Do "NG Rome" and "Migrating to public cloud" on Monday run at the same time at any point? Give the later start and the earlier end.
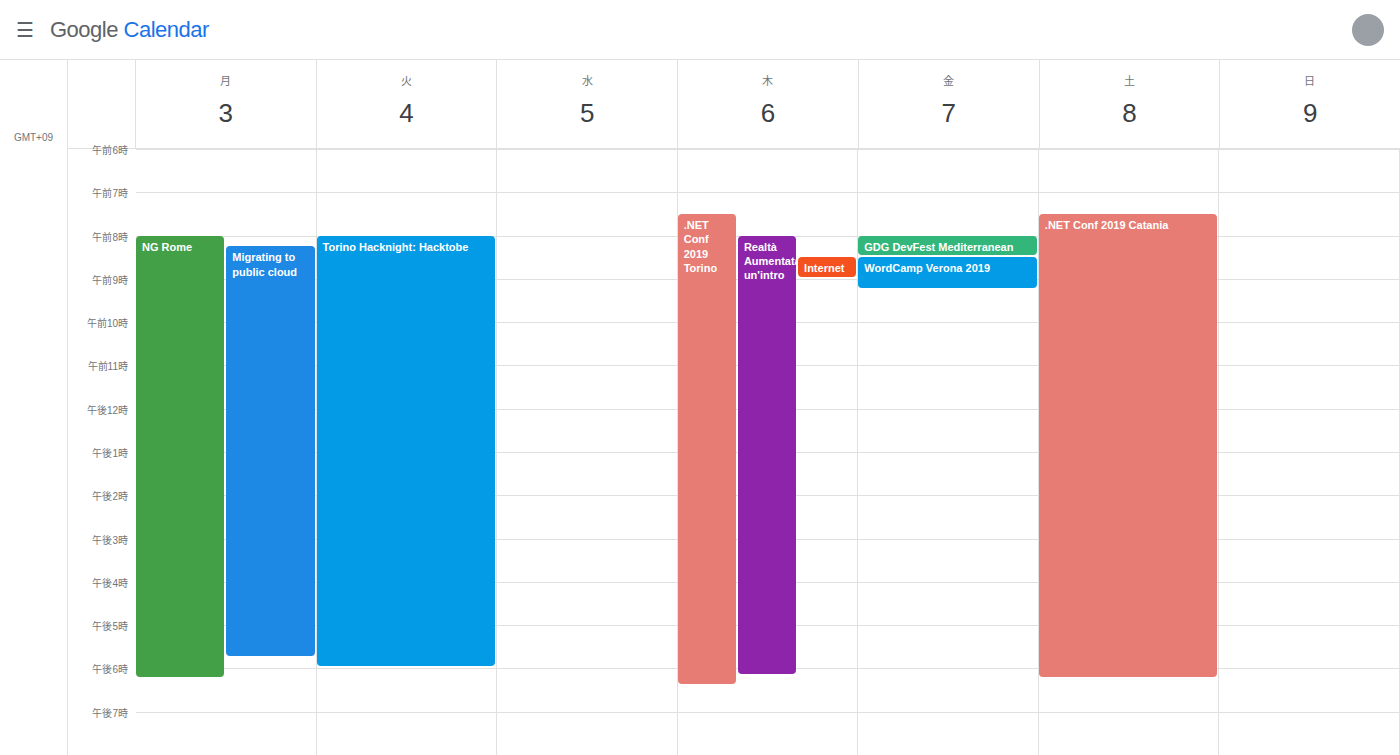
"Migrating to public cloud" runs 8:15 AM to 5:45 PM, inside "NG Rome" -- they overlap.